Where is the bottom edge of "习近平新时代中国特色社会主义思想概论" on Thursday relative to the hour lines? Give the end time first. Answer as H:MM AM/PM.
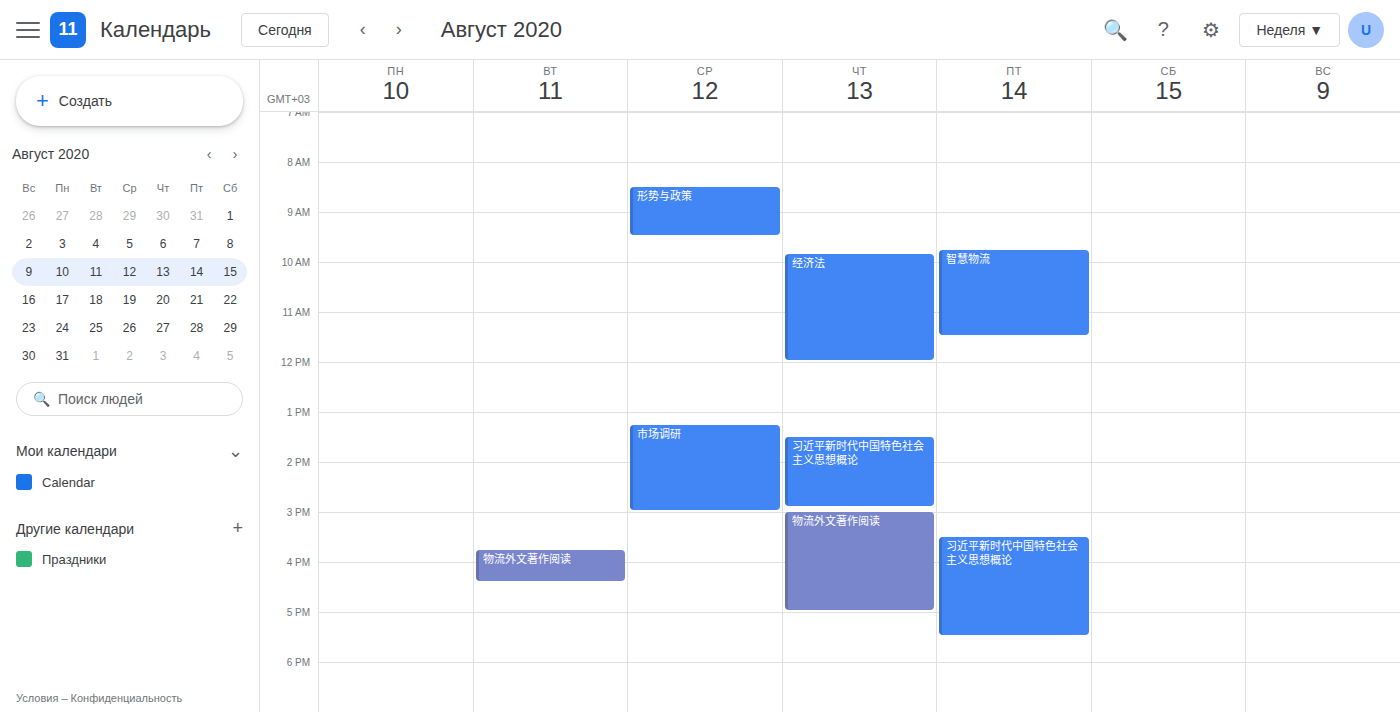
2:55 PM -- neither: 55 minutes below the 2 PM line and 5 minutes above the 3 PM line.